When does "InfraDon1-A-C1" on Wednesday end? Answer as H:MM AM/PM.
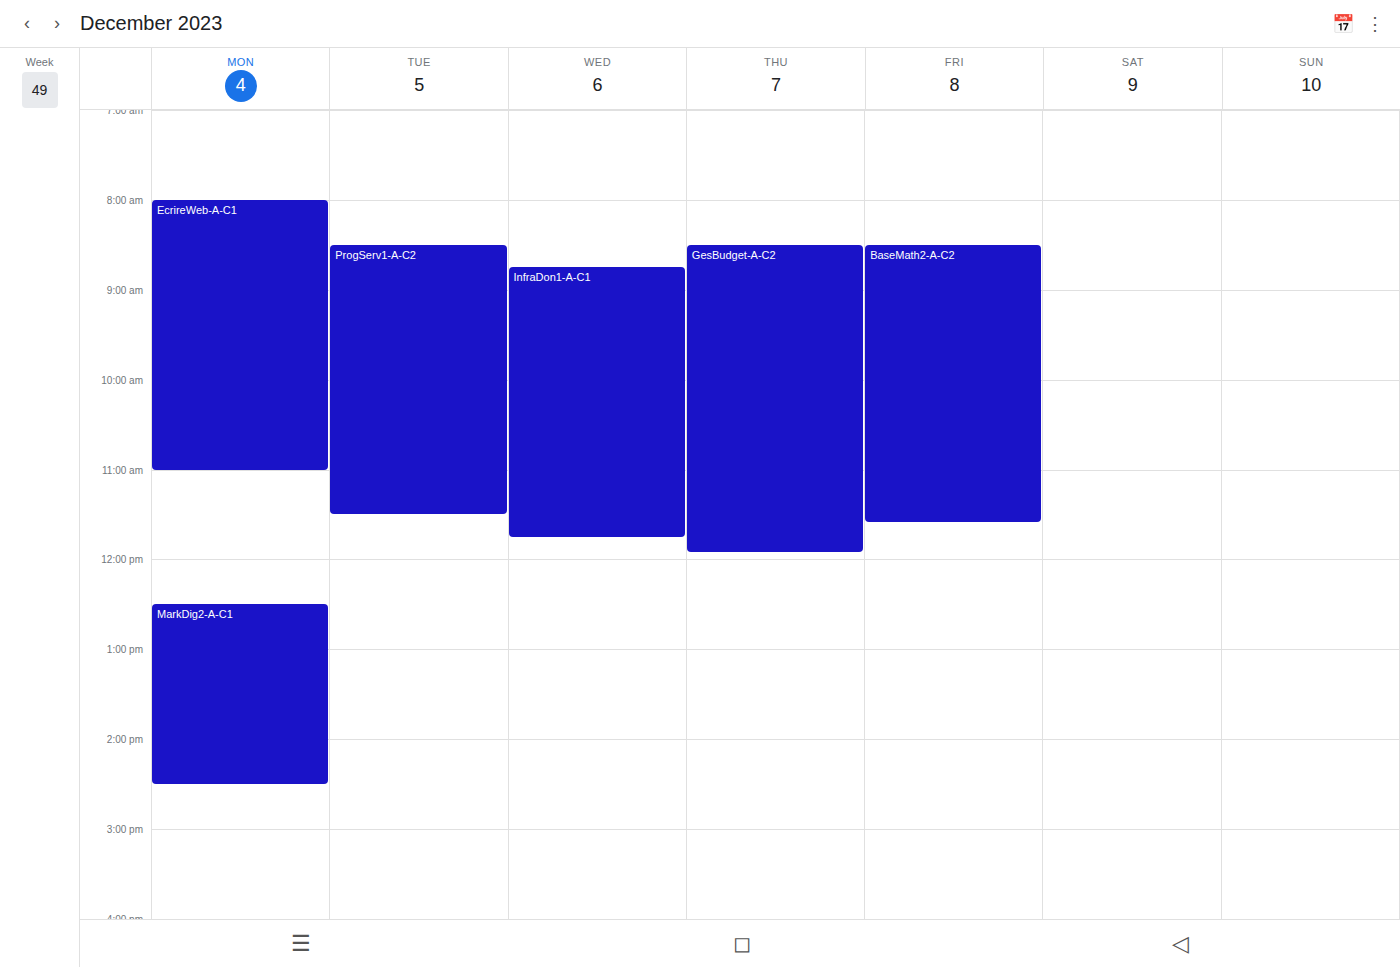
11:45 AM